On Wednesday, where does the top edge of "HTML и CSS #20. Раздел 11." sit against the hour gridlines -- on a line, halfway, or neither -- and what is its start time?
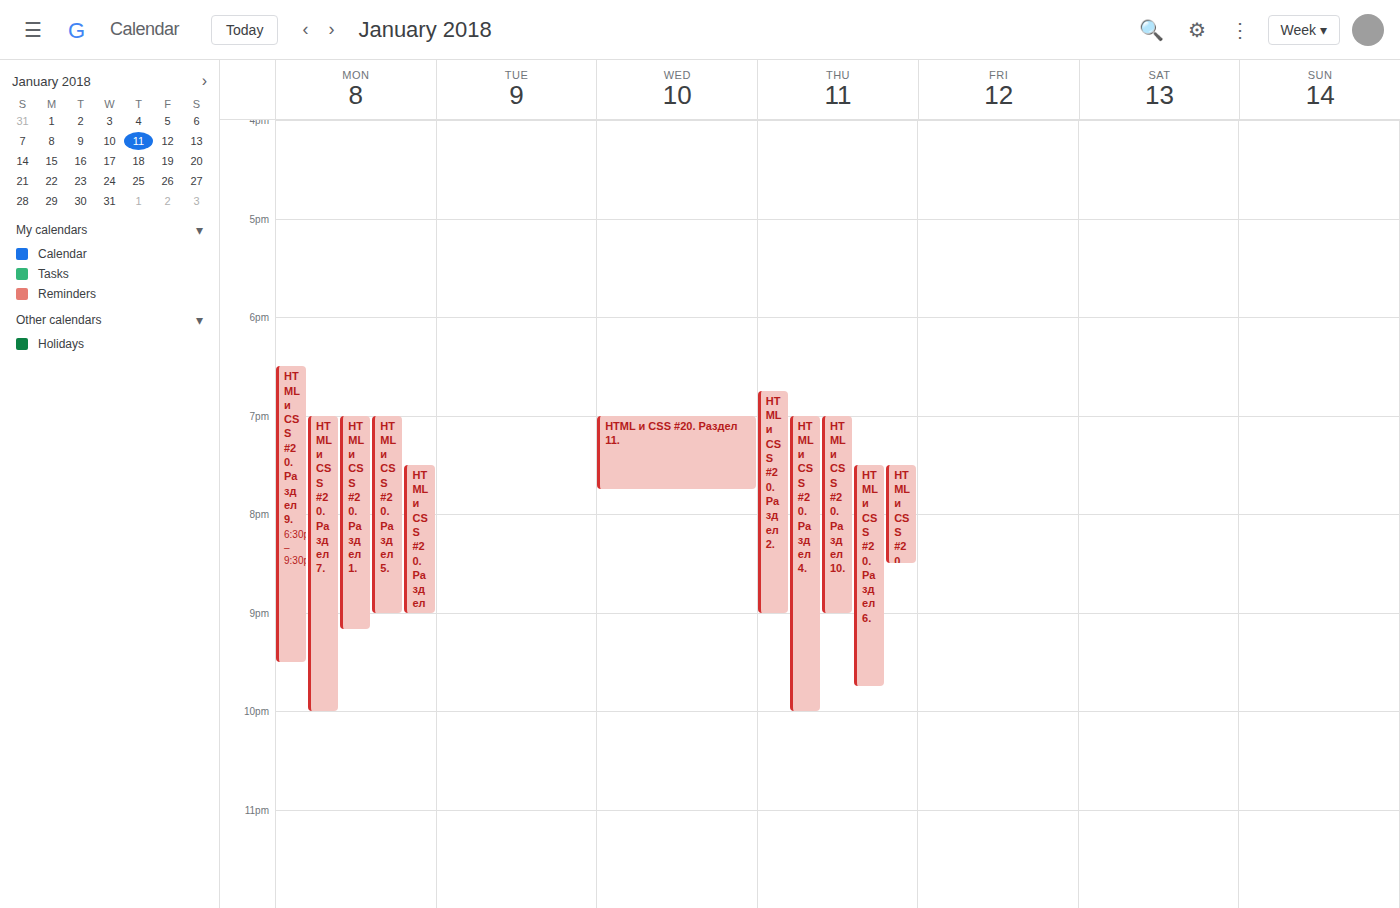
7:00 PM -- exactly on the 7 PM line.